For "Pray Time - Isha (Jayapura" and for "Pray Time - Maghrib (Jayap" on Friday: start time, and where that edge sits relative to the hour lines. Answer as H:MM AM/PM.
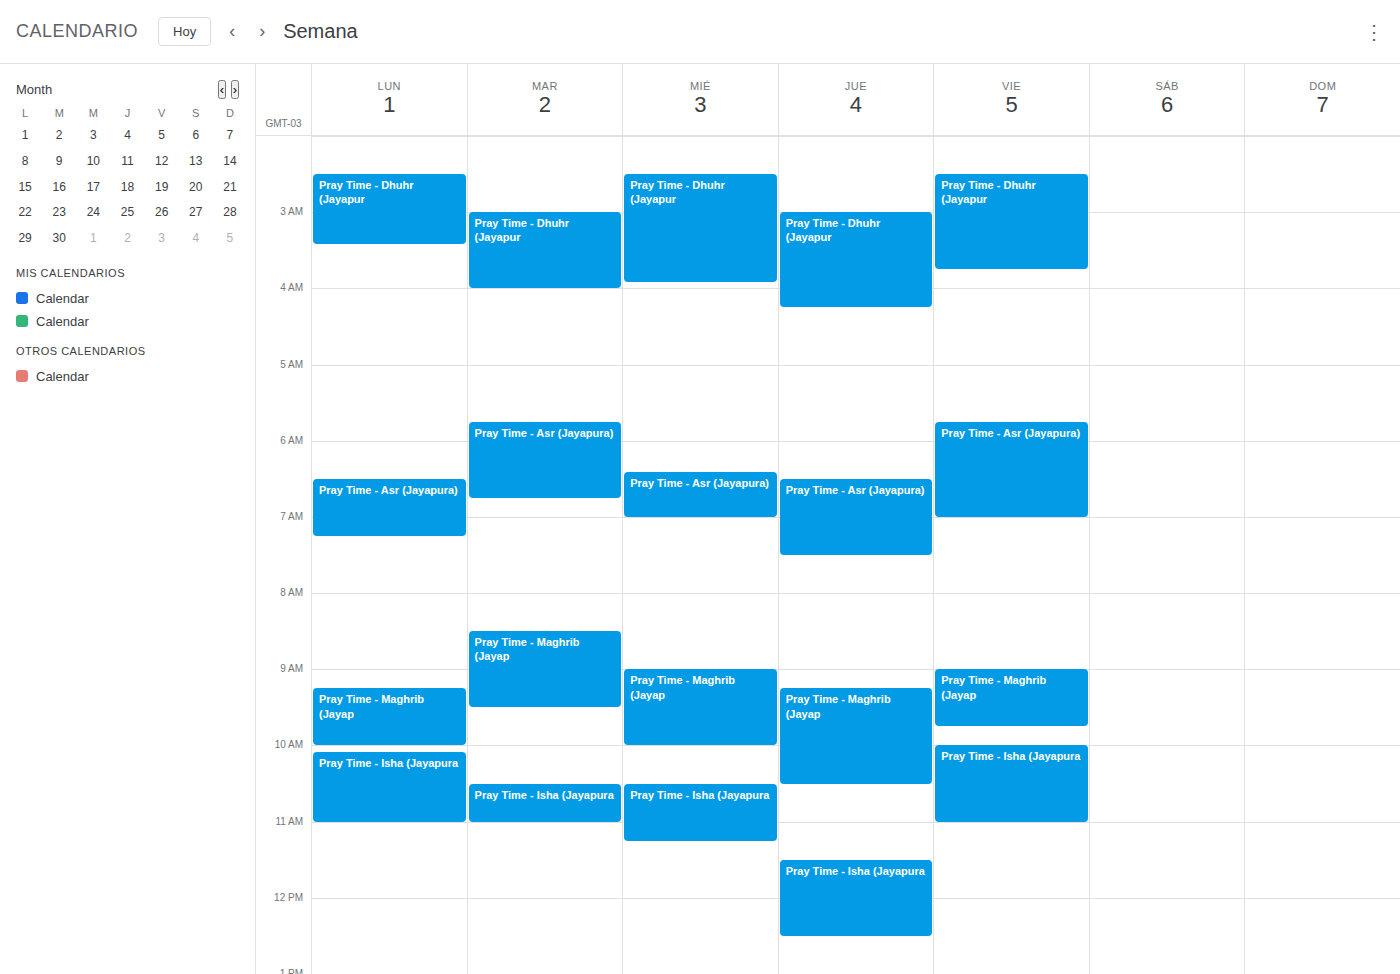
"Pray Time - Isha (Jayapura": 10:00 AM, exactly on the 10 AM line. "Pray Time - Maghrib (Jayap": 9:00 AM, exactly on the 9 AM line.